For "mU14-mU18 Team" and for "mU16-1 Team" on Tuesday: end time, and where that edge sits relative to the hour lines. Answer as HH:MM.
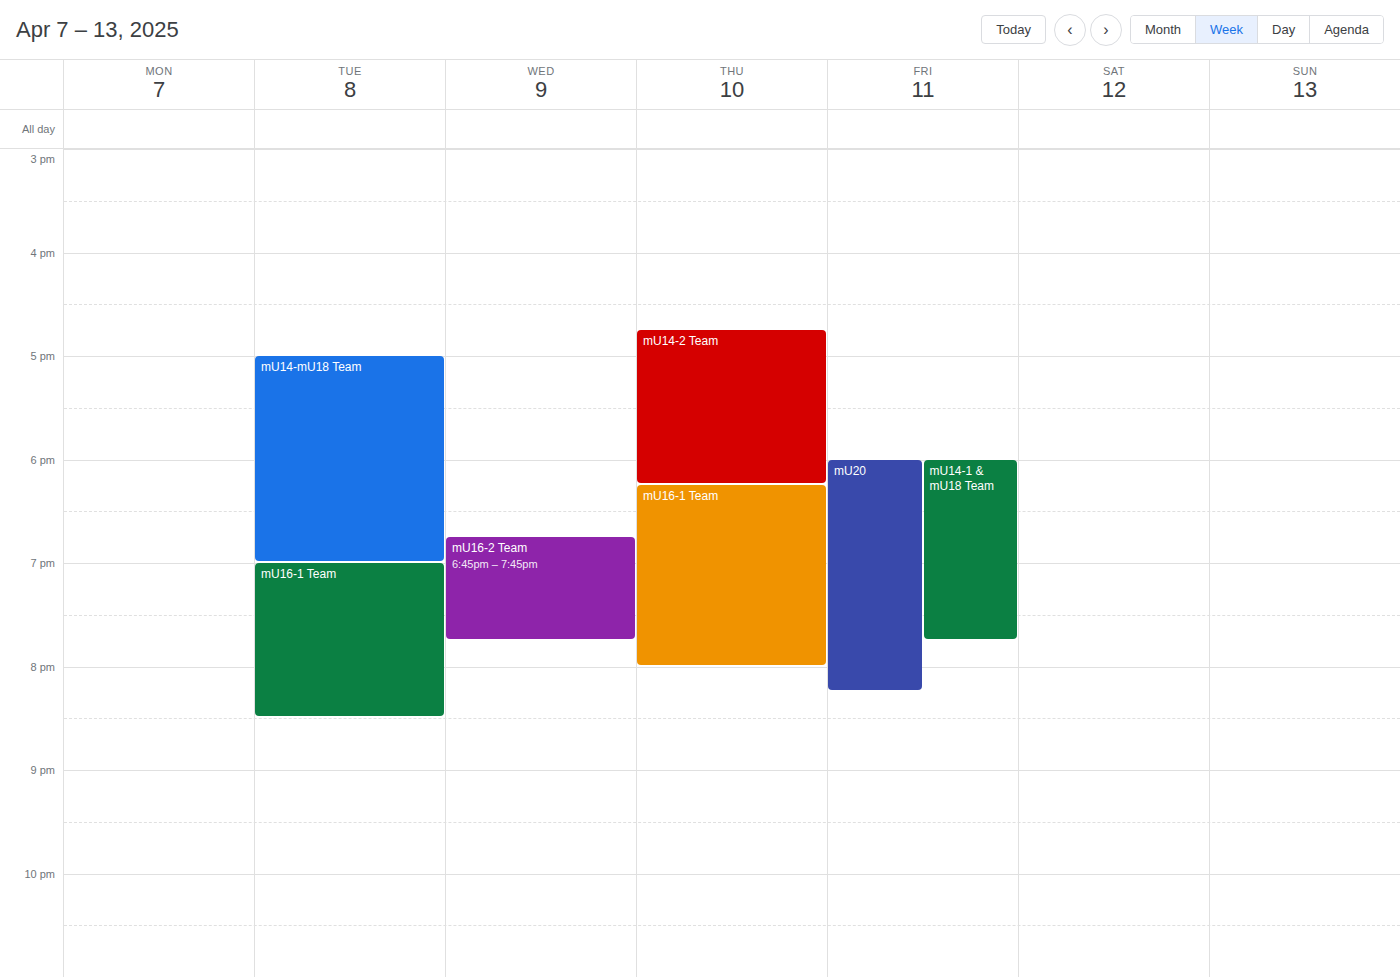
"mU14-mU18 Team": 19:00, exactly on the 19:00 line. "mU16-1 Team": 20:30, halfway between the 20:00 and 21:00 lines.